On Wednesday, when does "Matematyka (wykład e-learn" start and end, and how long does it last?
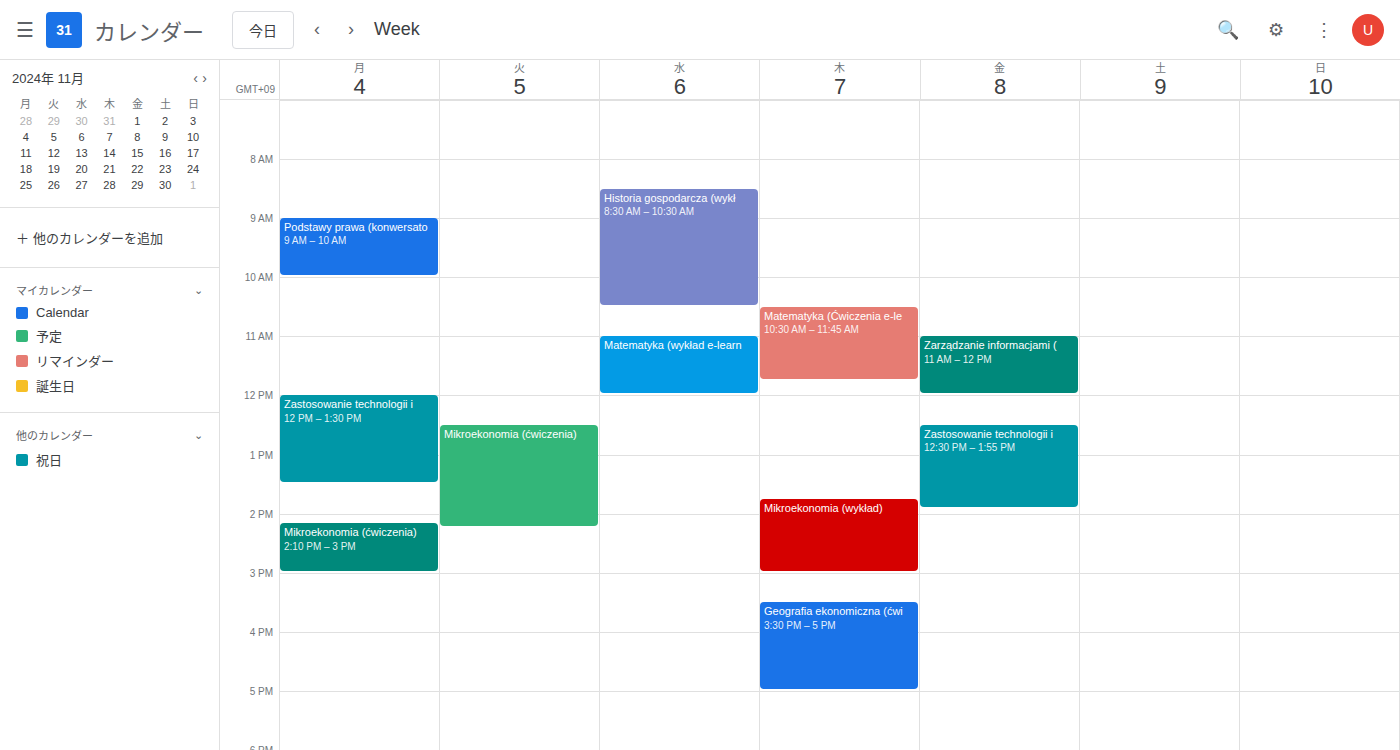
11:00 AM to 12:00 PM, 1 hour